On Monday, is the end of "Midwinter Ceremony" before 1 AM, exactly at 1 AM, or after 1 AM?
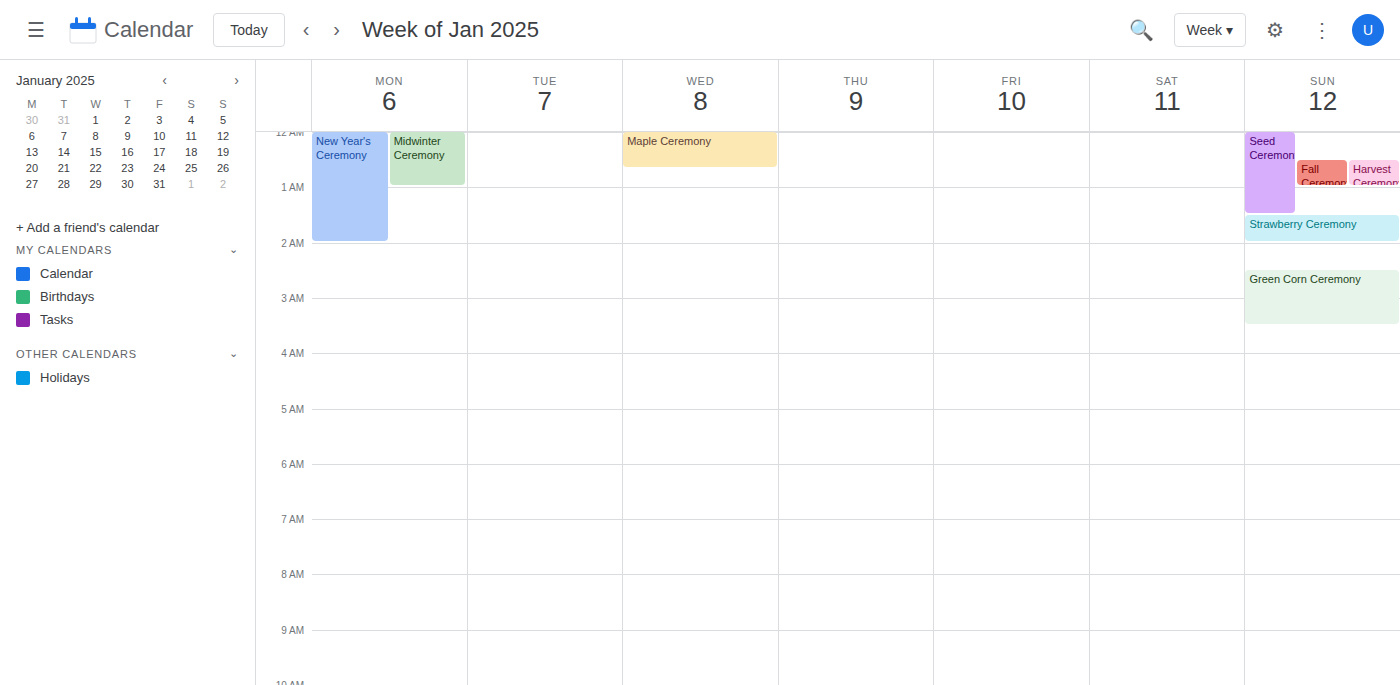
1:00 AM -- exactly at 1 AM, on the 1 AM line.